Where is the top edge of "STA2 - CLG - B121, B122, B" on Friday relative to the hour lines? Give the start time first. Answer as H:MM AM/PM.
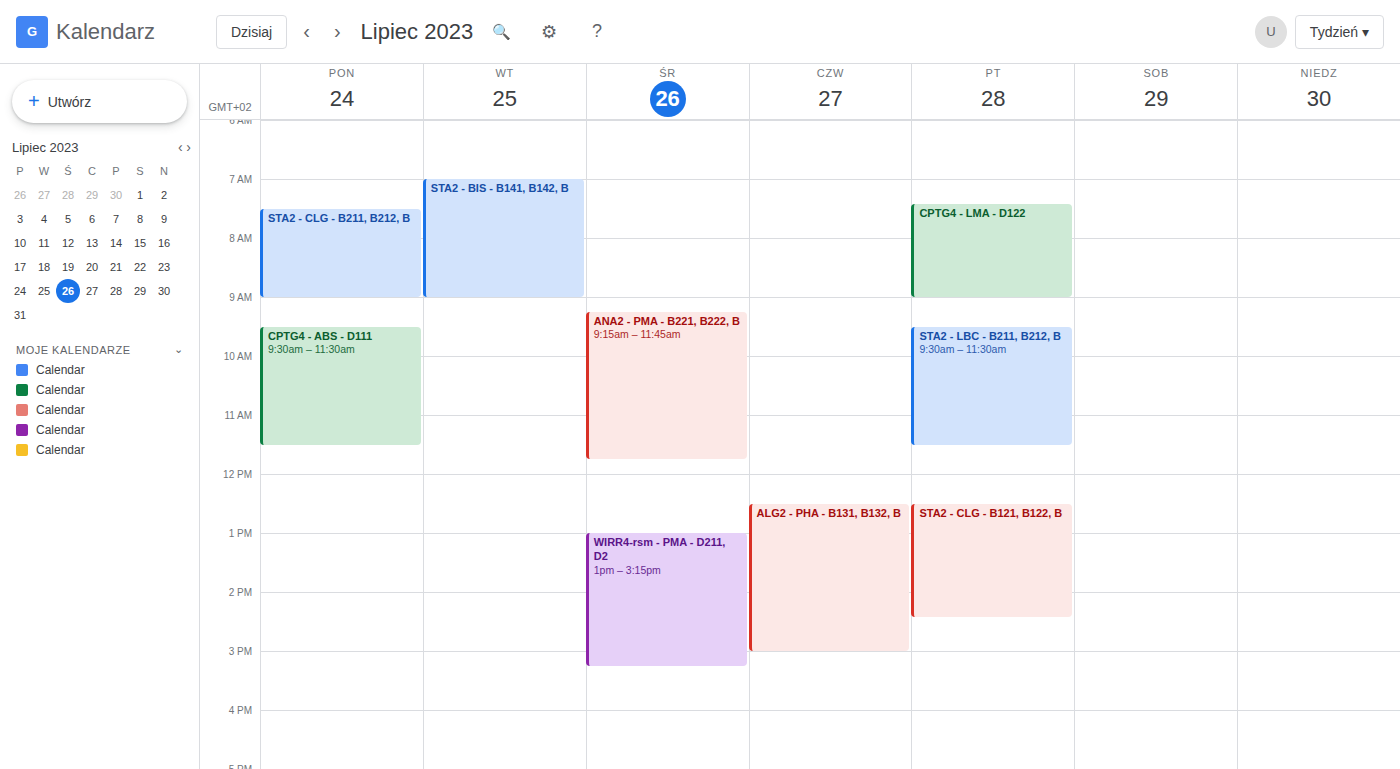
12:30 PM -- halfway between the 12 PM and 1 PM lines.